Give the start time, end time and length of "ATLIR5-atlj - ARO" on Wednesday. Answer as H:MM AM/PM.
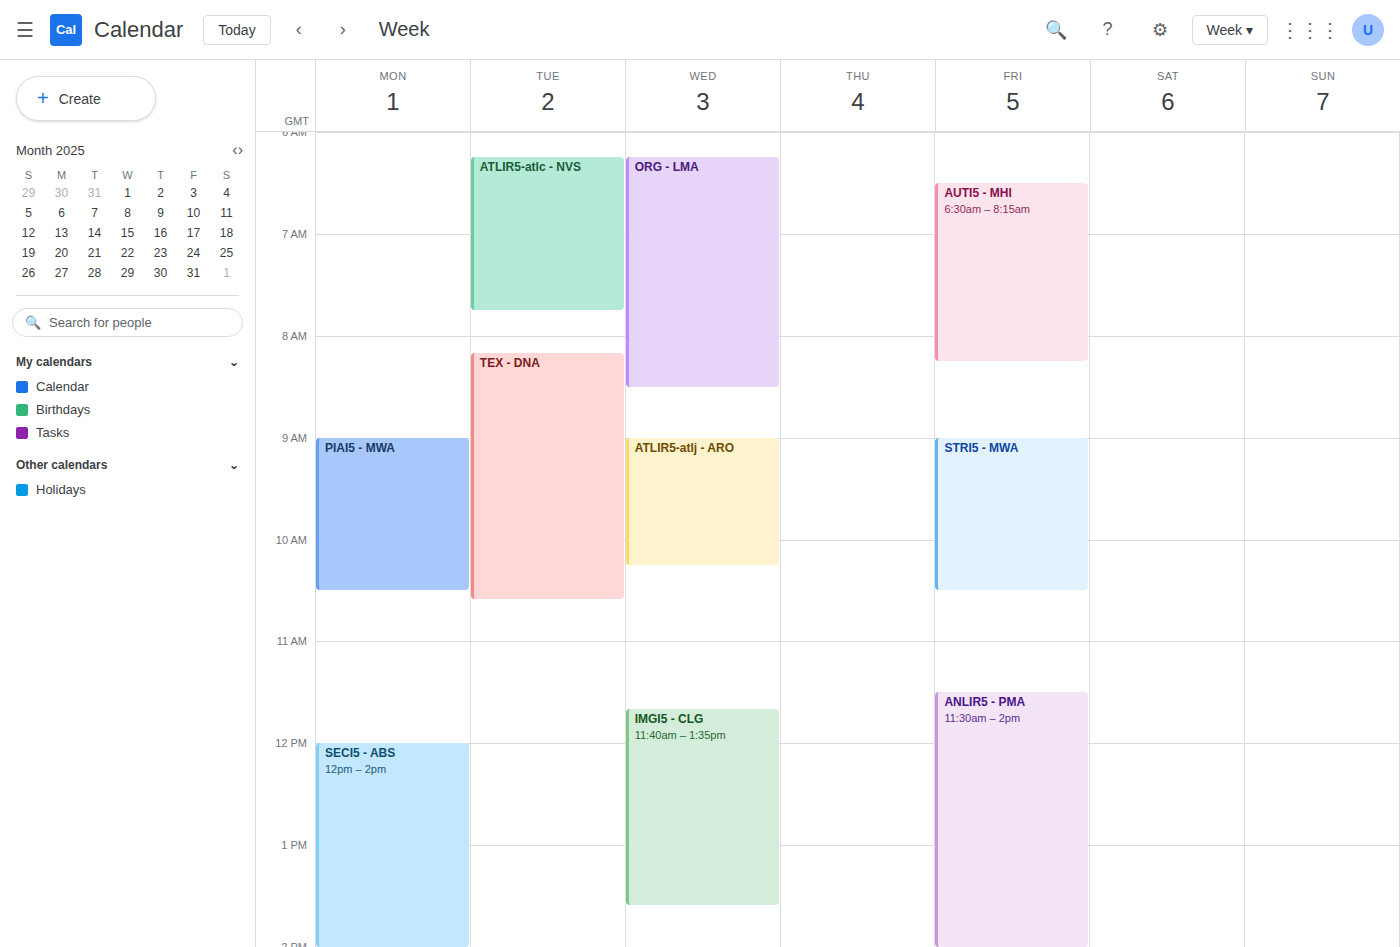
9:00 AM to 10:15 AM, 1 hour 15 minutes